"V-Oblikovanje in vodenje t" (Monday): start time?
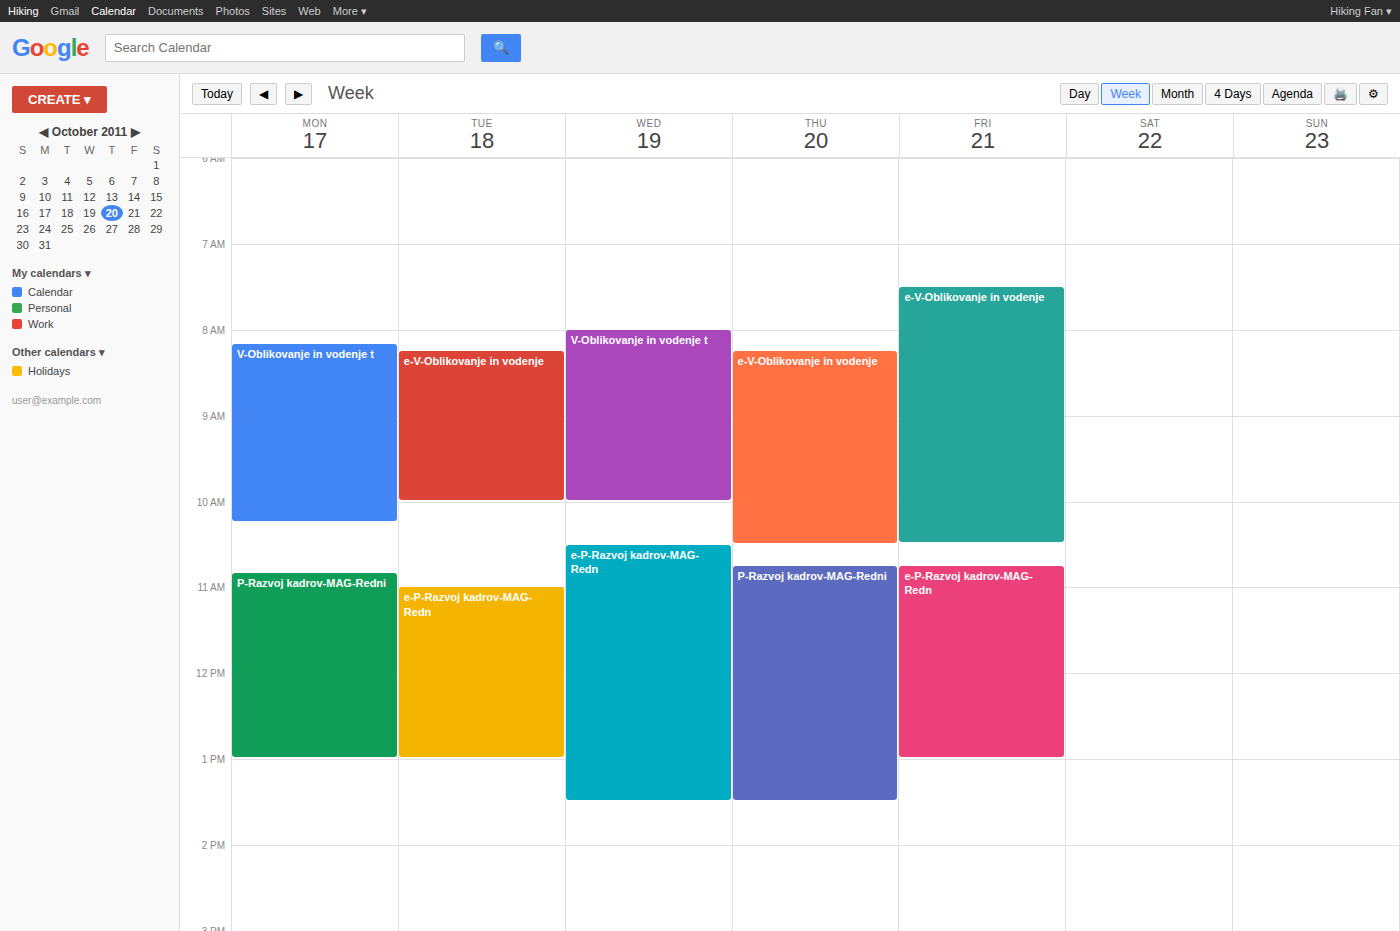
8:10 AM